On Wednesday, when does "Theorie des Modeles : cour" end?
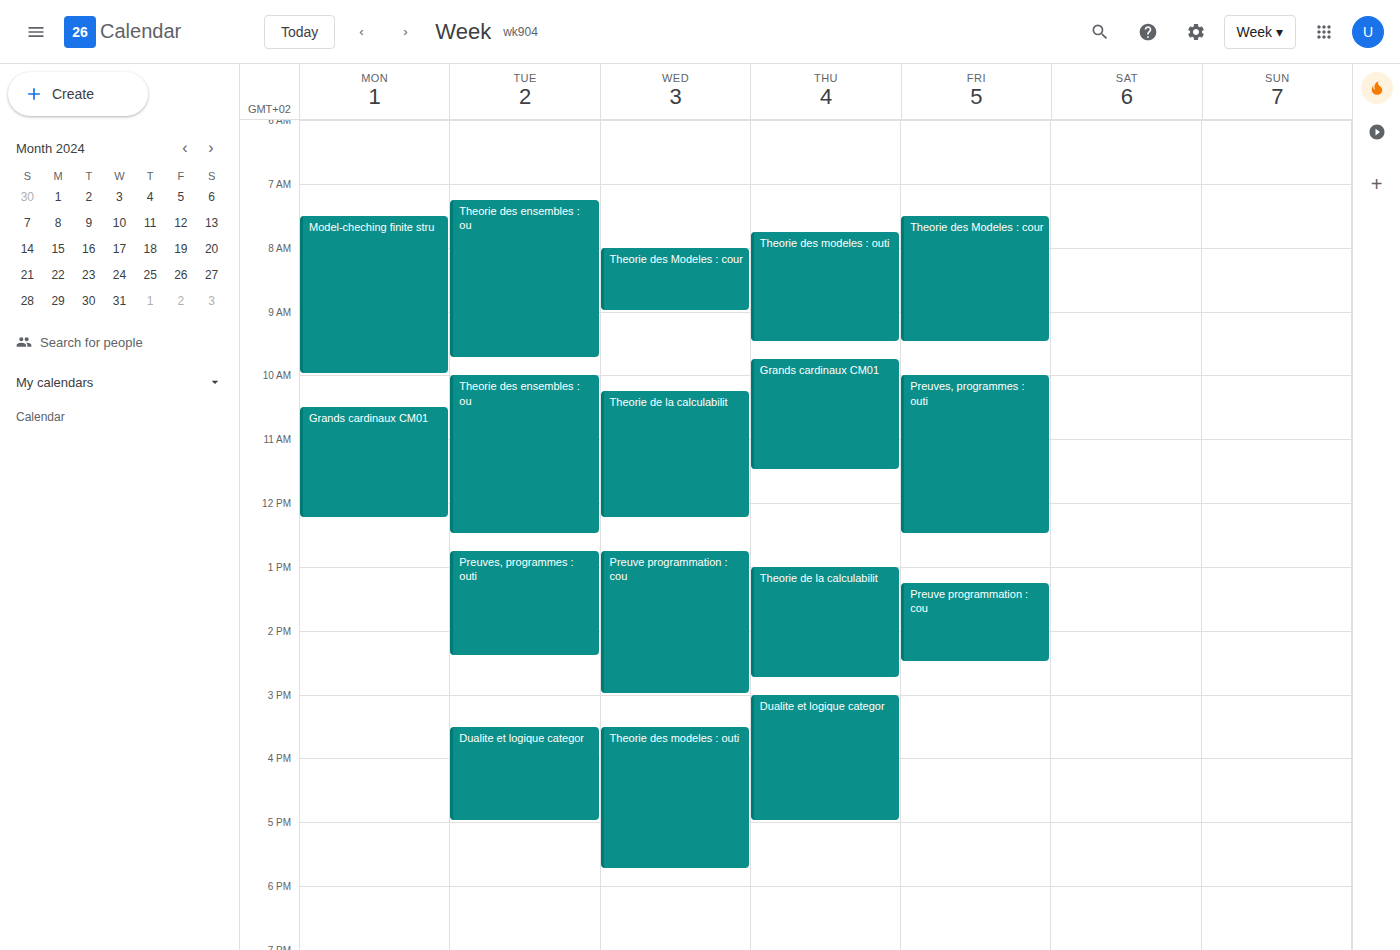
9:00 AM